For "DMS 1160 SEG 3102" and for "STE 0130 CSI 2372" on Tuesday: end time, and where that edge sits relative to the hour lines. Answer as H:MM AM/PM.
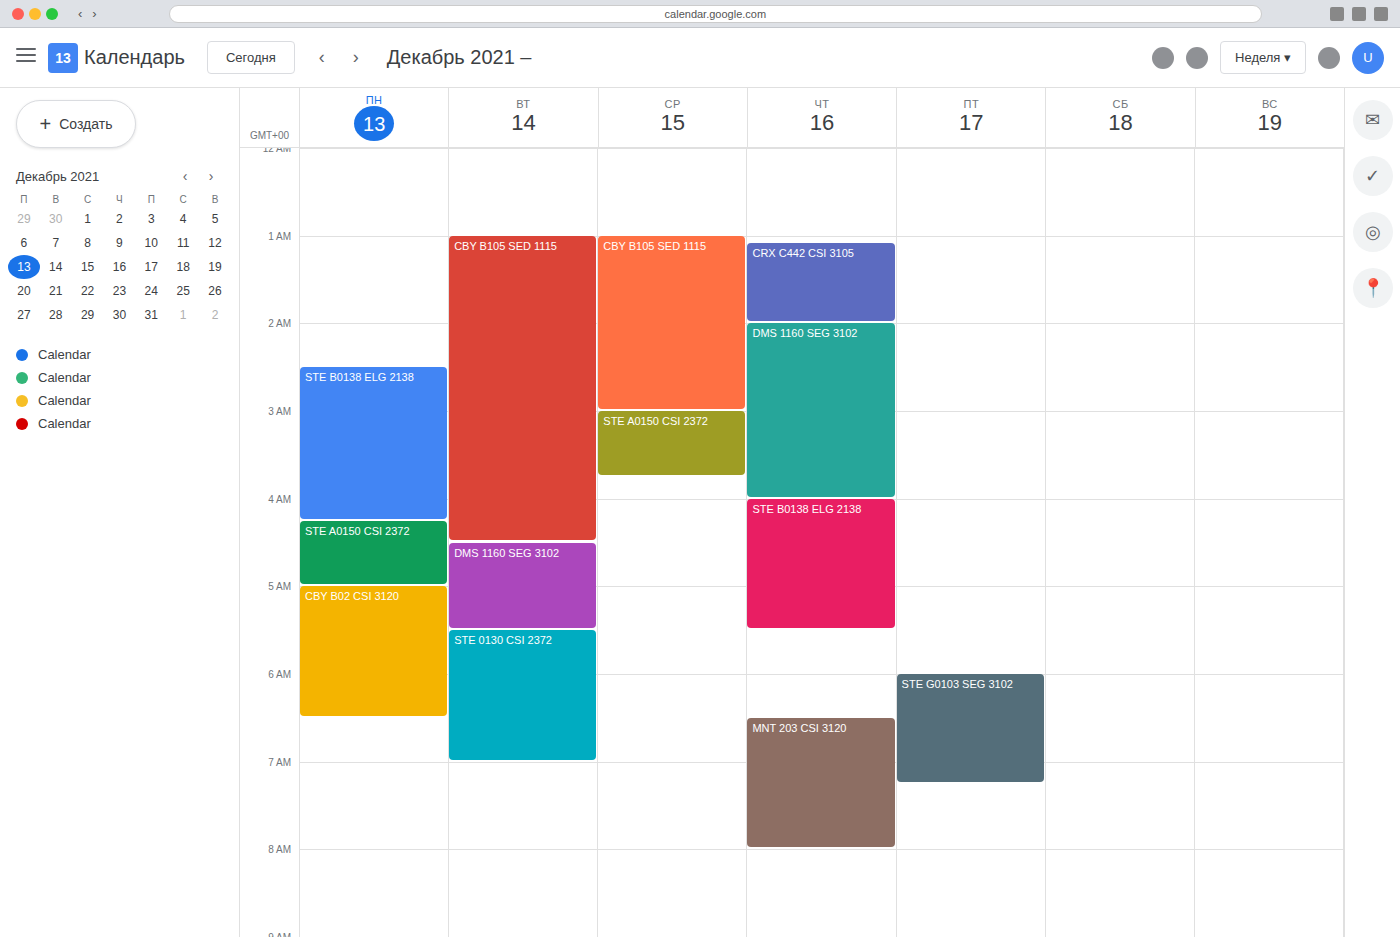
"DMS 1160 SEG 3102": 5:30 AM, halfway between the 5 AM and 6 AM lines. "STE 0130 CSI 2372": 7:00 AM, exactly on the 7 AM line.